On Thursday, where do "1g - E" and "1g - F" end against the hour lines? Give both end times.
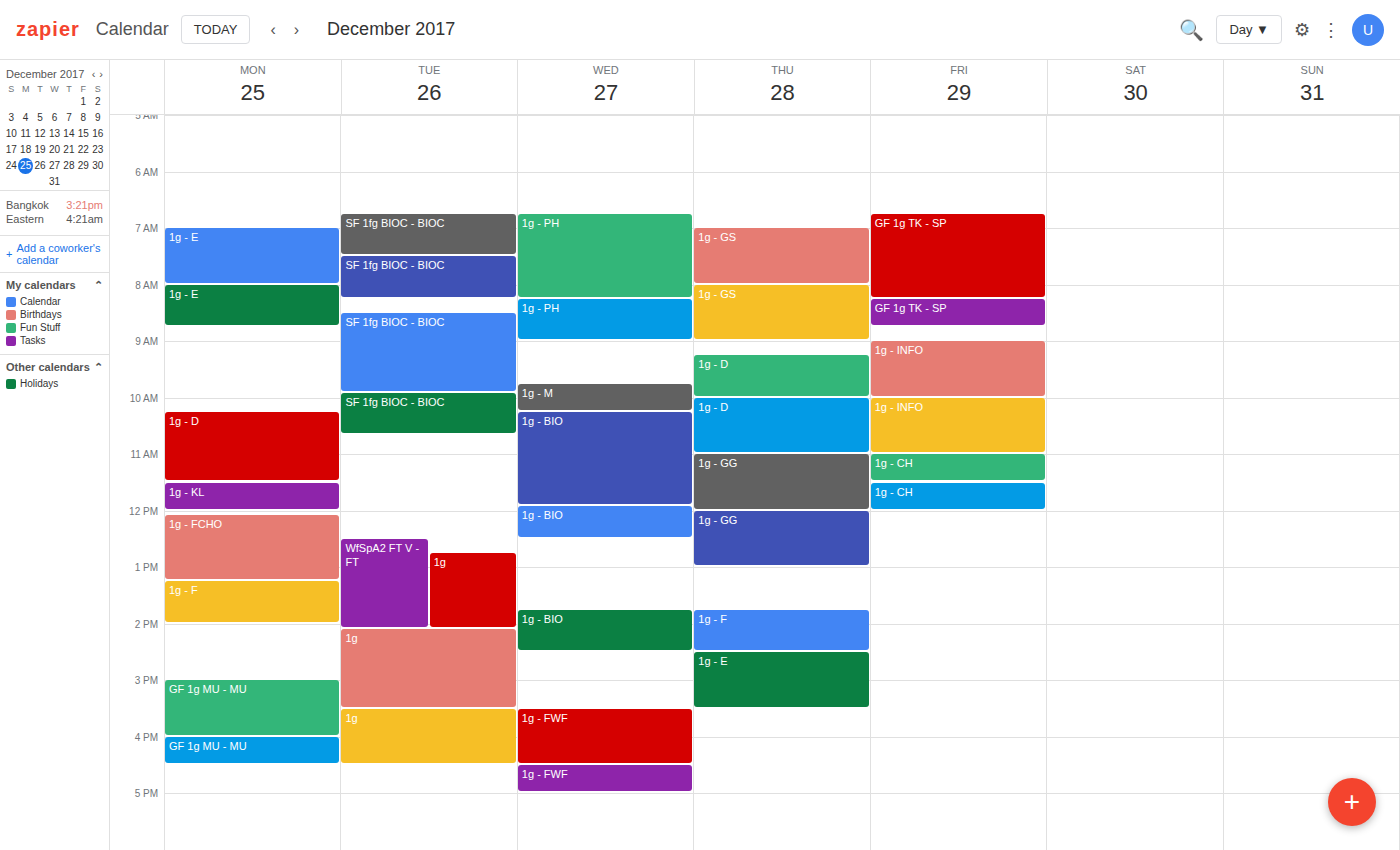
"1g - E": 3:30 PM, halfway between the 3 PM and 4 PM lines. "1g - F": 2:30 PM, halfway between the 2 PM and 3 PM lines.